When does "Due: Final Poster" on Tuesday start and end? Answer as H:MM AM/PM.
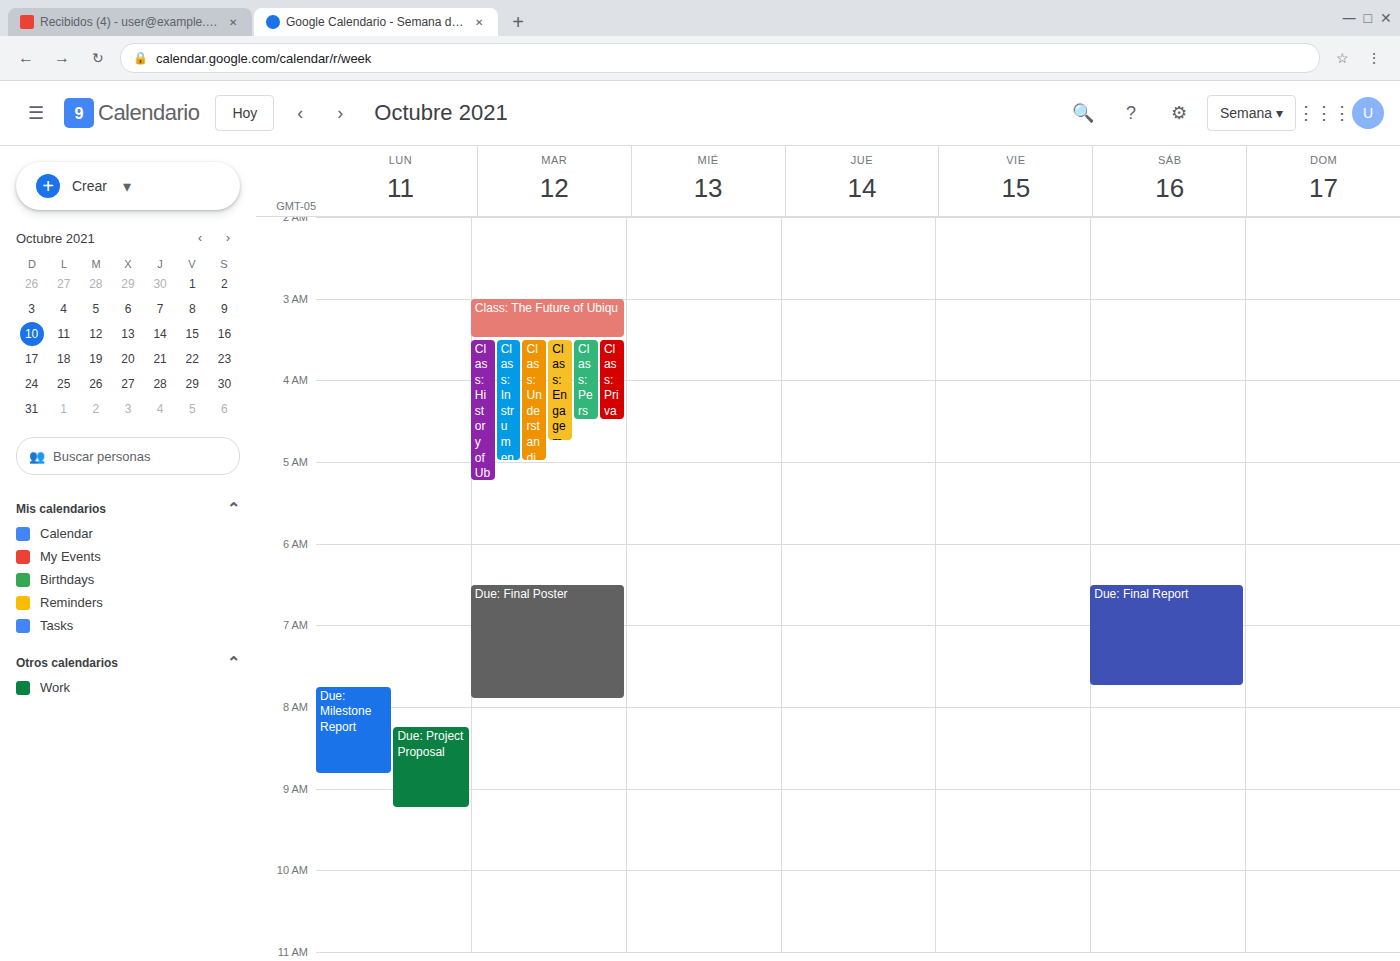
6:30 AM to 7:55 AM